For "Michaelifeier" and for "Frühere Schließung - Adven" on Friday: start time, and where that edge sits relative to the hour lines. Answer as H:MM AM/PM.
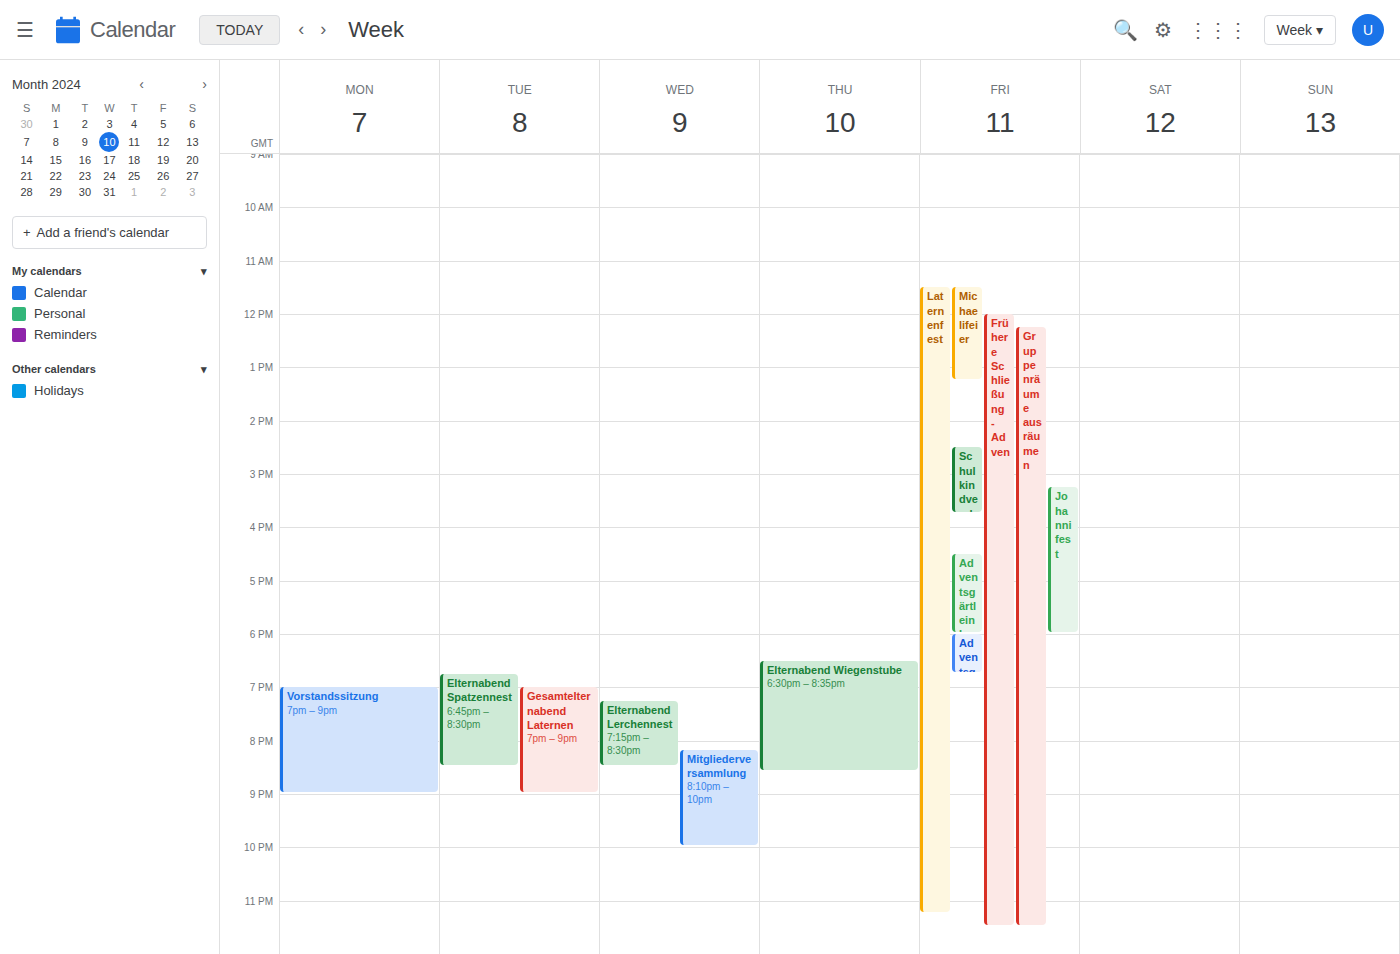
"Michaelifeier": 11:30 AM, halfway between the 11 AM and 12 PM lines. "Frühere Schließung - Adven": 12:00 PM, exactly on the 12 PM line.